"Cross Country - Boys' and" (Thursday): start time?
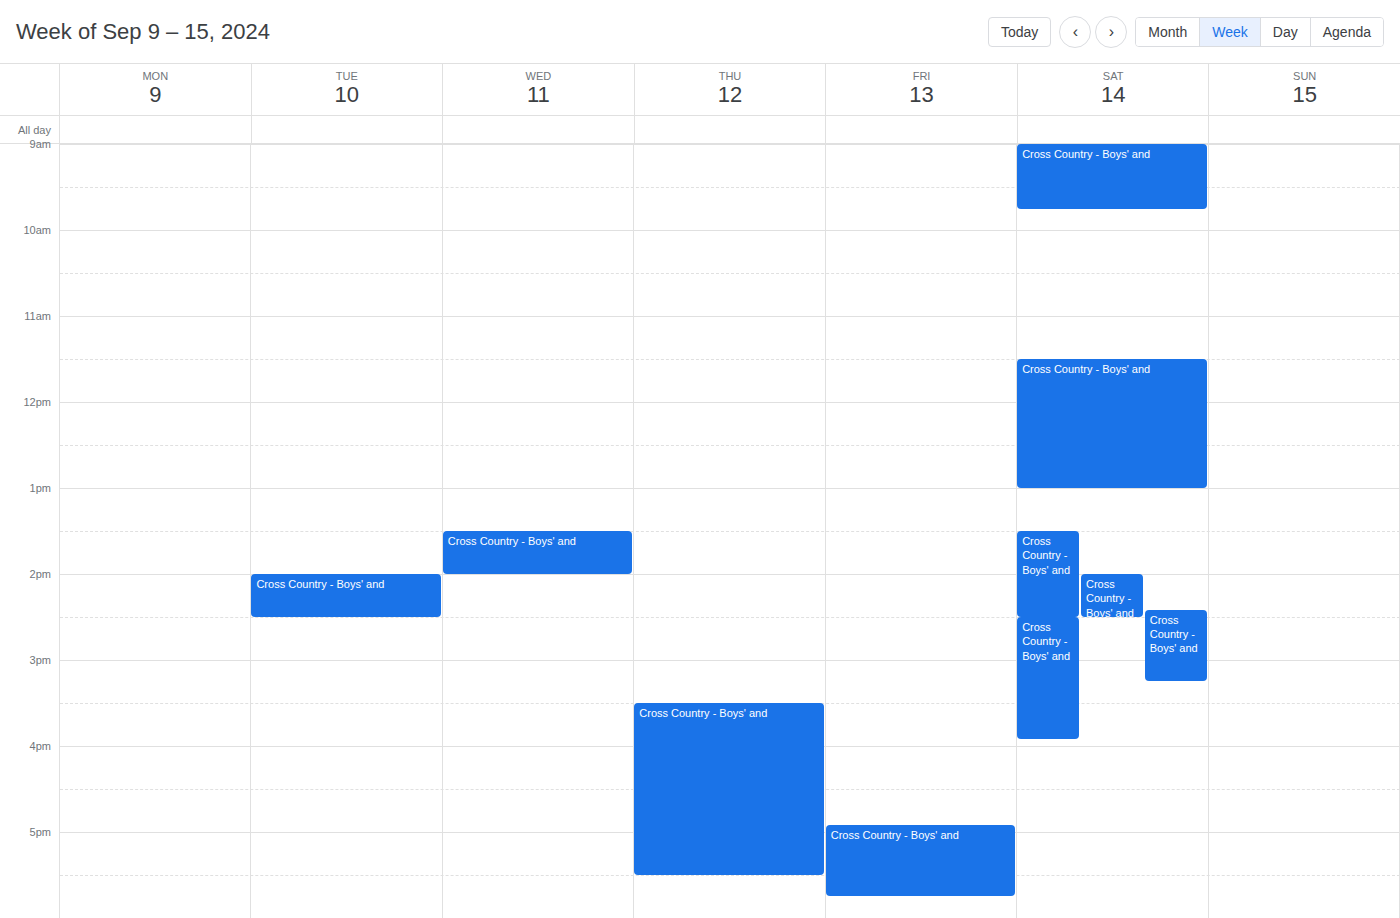
3:30 PM